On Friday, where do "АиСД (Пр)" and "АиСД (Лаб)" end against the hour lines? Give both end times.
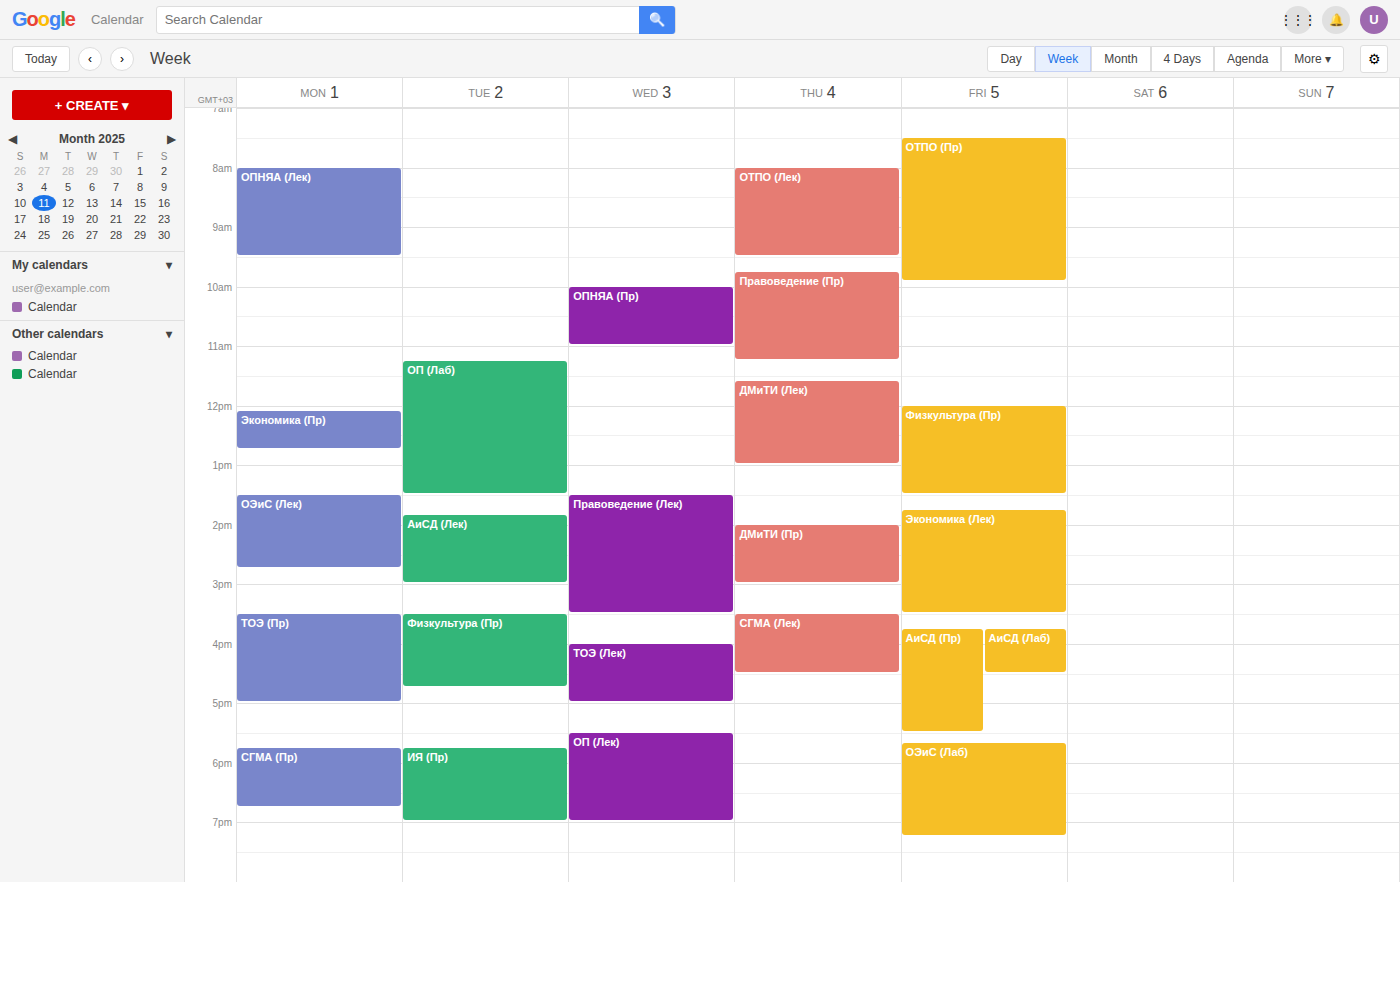
"АиСД (Пр)": 5:30 PM, halfway between the 5 PM and 6 PM lines. "АиСД (Лаб)": 4:30 PM, halfway between the 4 PM and 5 PM lines.